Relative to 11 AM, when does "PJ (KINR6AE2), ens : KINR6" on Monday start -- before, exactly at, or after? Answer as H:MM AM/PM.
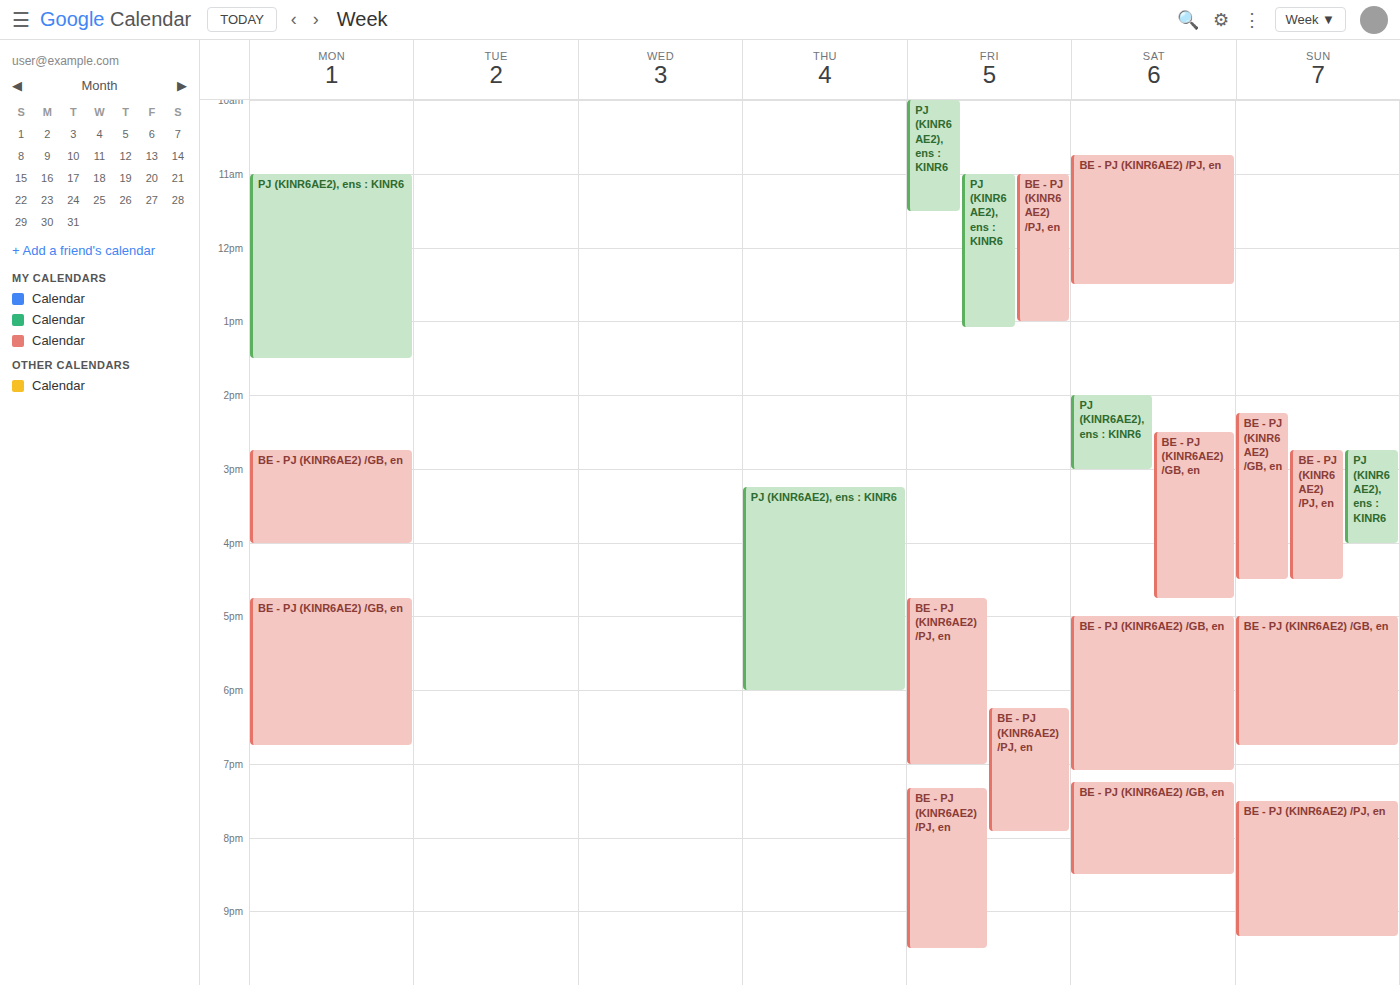
11:00 AM -- exactly at 11 AM, on the 11 AM line.